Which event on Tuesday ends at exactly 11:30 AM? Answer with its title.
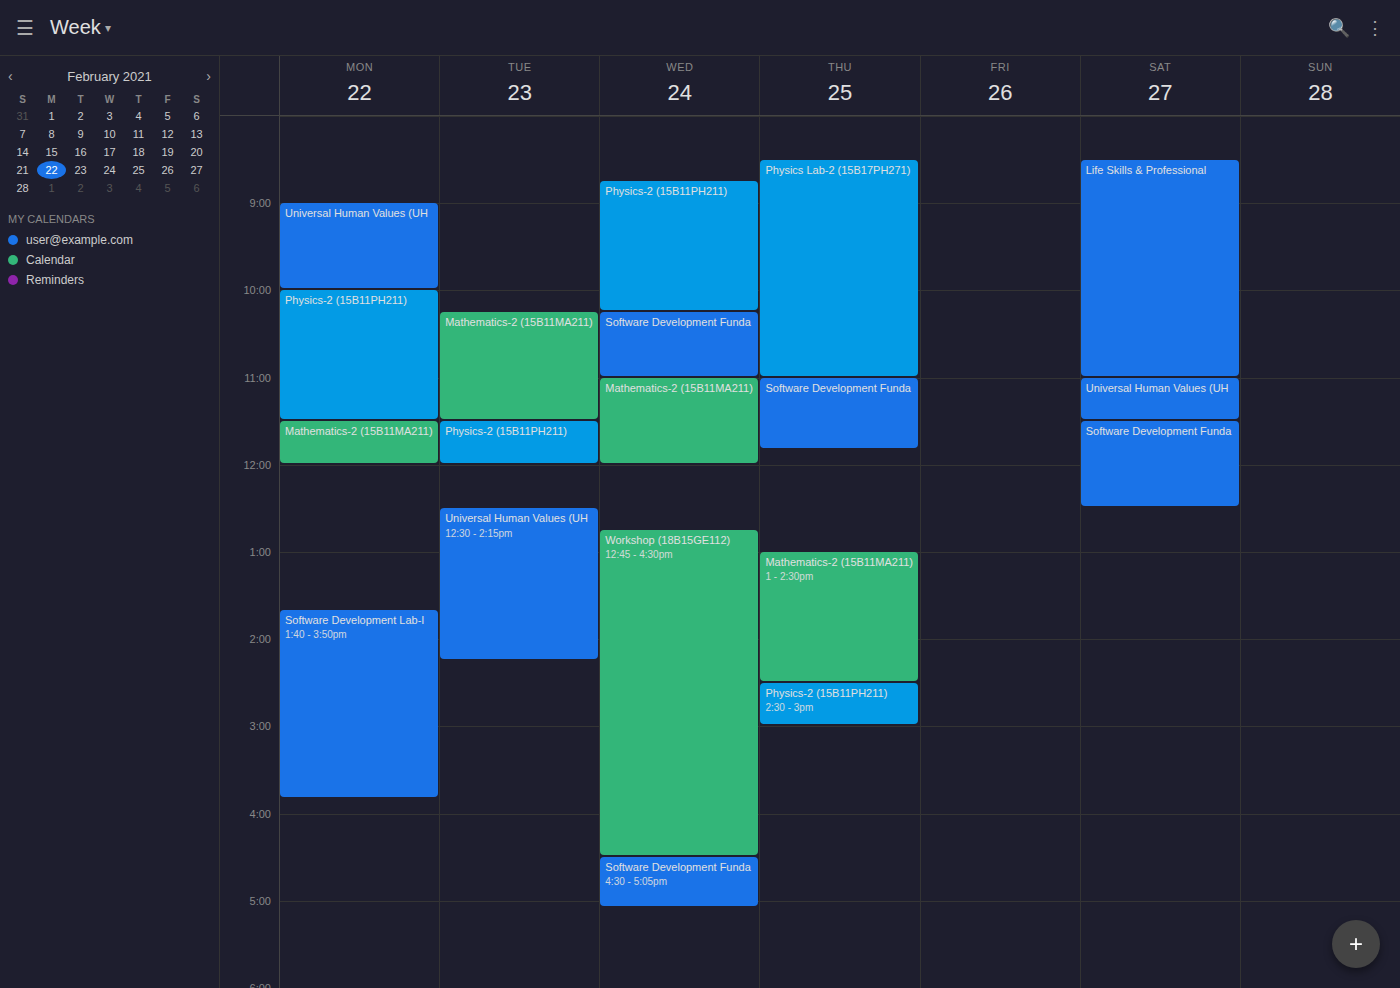
"Mathematics-2 (15B11MA211)"